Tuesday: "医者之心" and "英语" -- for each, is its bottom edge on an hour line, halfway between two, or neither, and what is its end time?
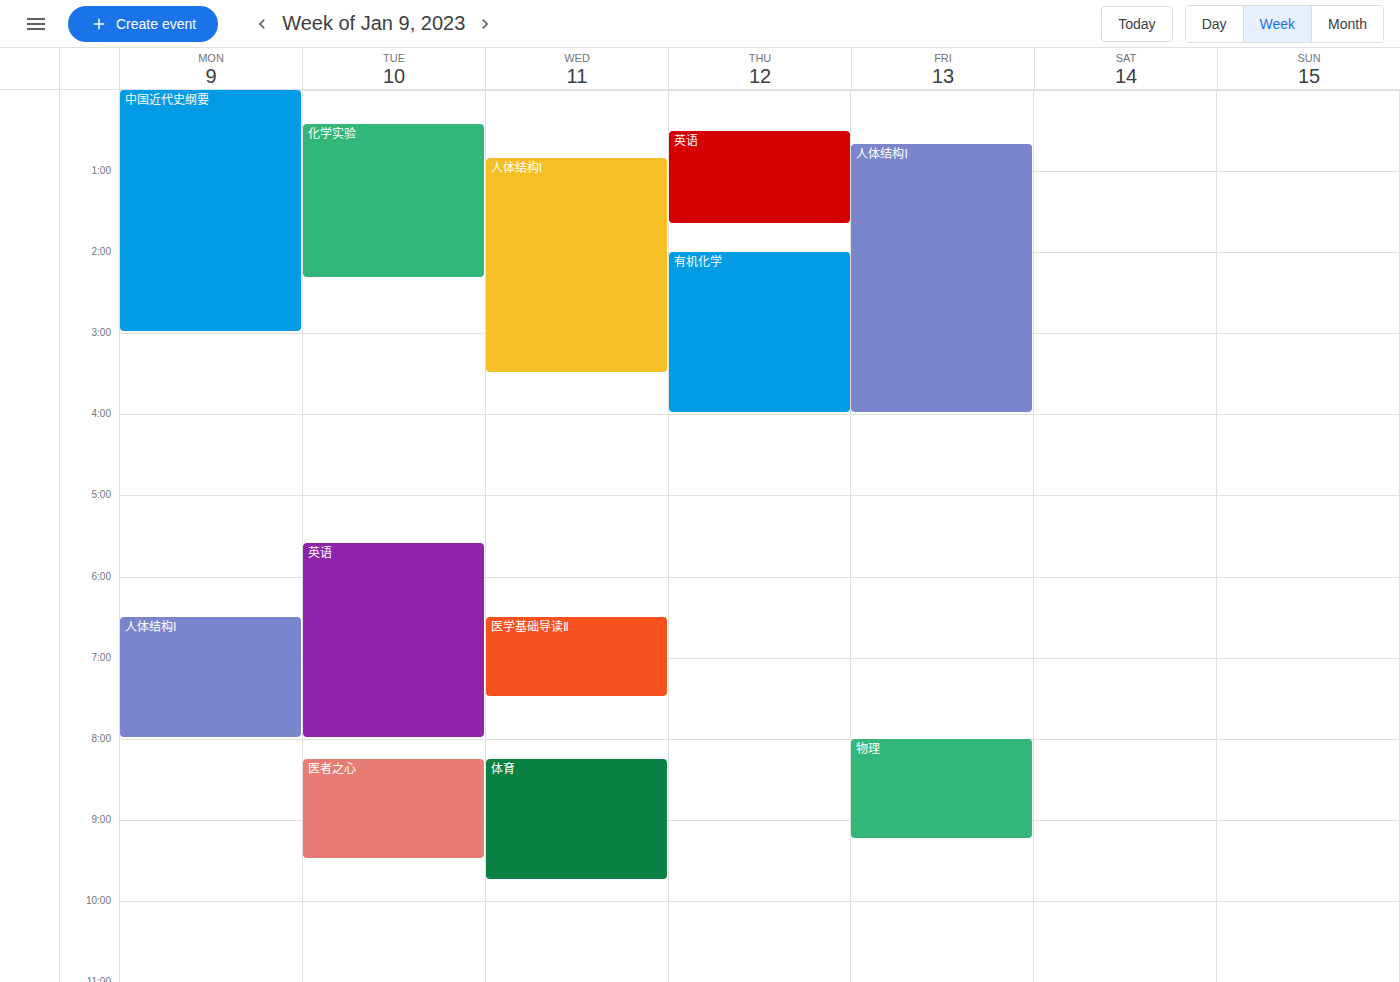
"医者之心": 9:30 AM, halfway between the 9 AM and 10 AM lines. "英语": 8:00 AM, exactly on the 8 AM line.